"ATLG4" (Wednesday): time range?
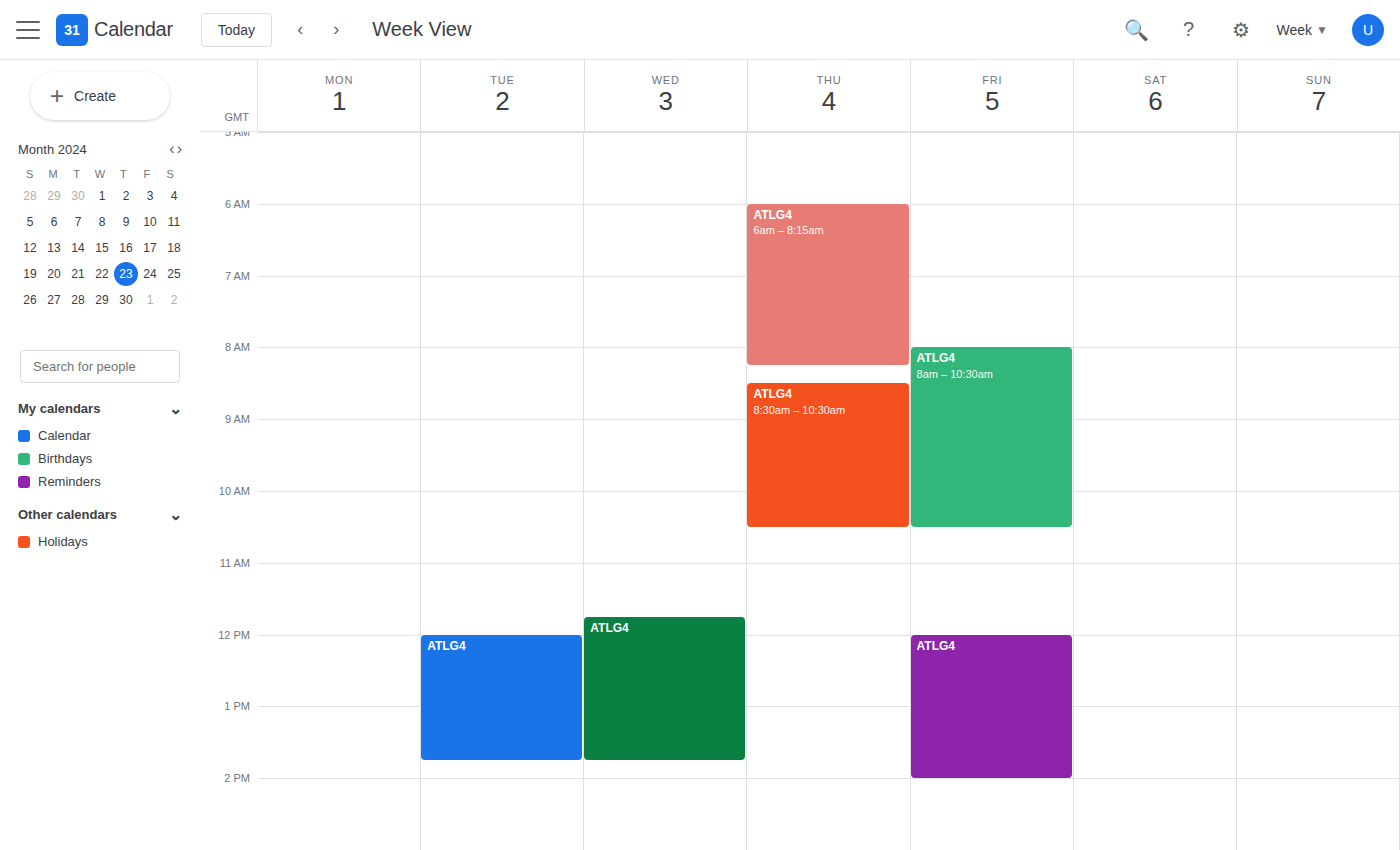
11:45 AM to 1:45 PM